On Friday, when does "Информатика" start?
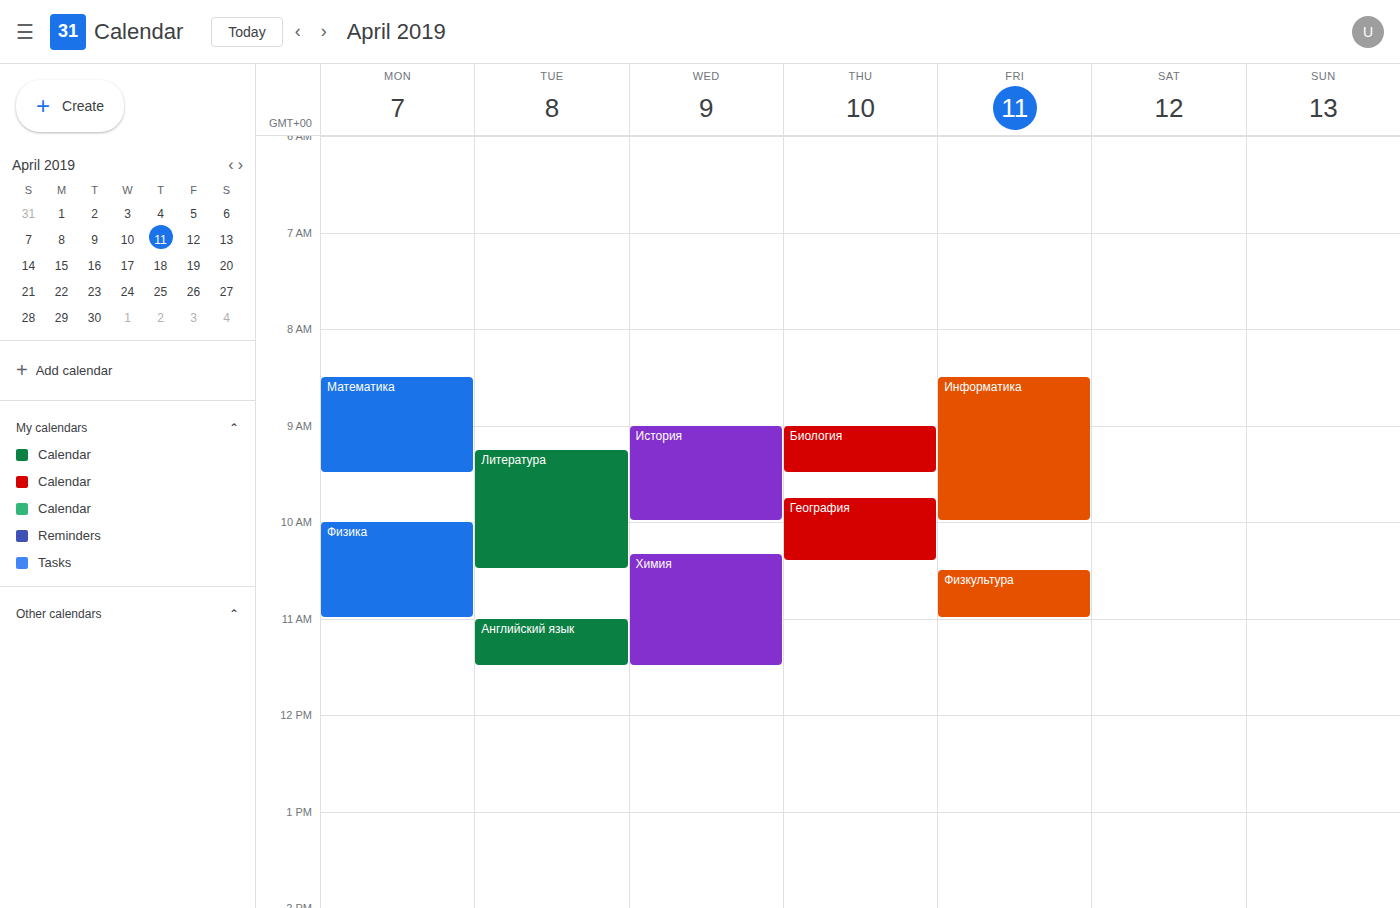
8:30 AM